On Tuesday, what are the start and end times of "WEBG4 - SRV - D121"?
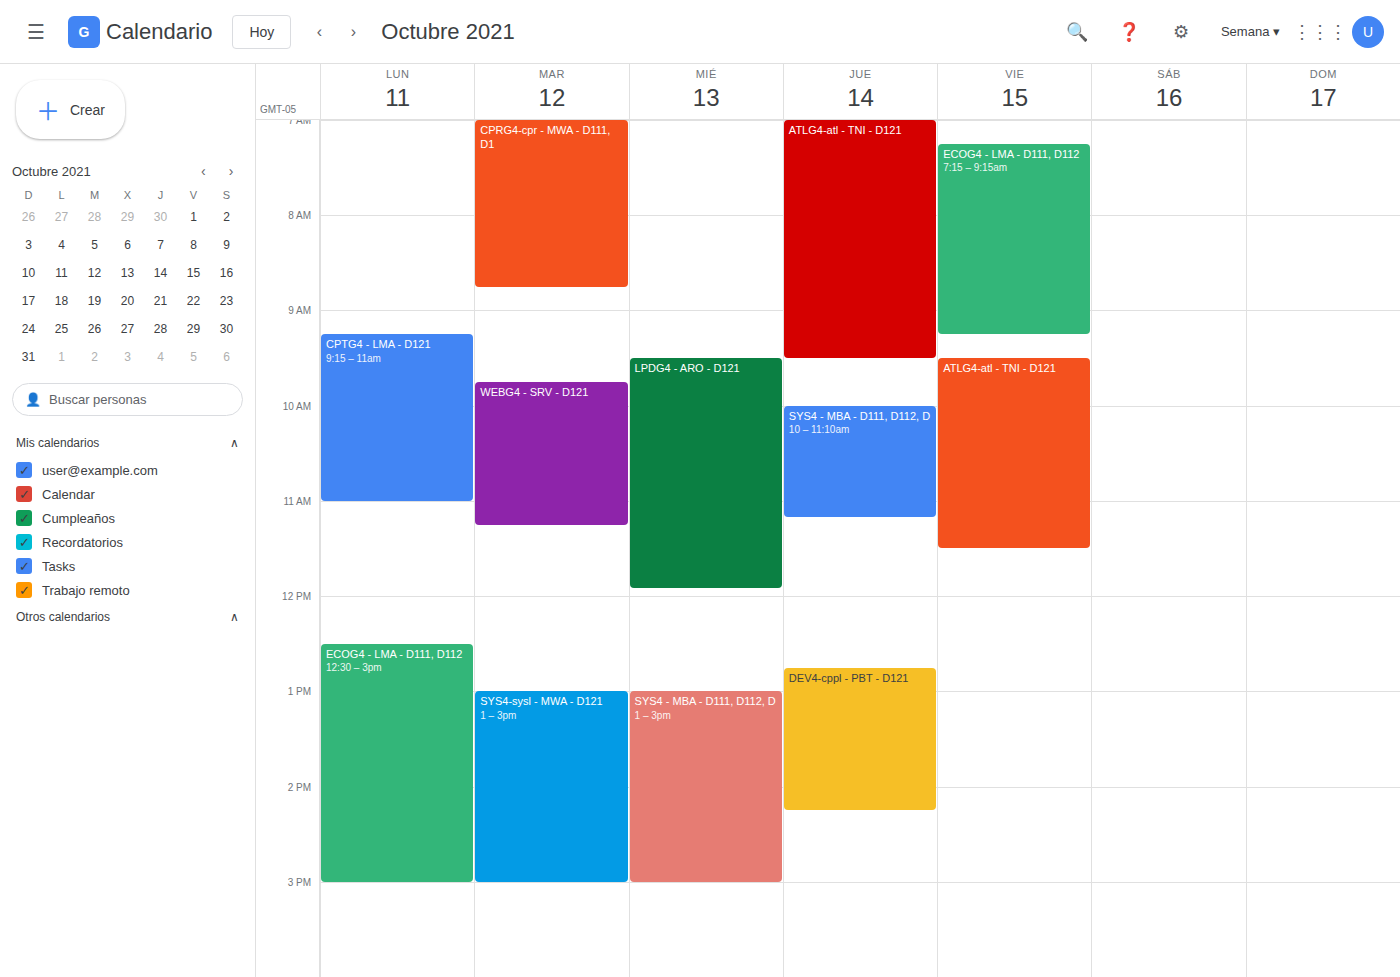
9:45 AM to 11:15 AM